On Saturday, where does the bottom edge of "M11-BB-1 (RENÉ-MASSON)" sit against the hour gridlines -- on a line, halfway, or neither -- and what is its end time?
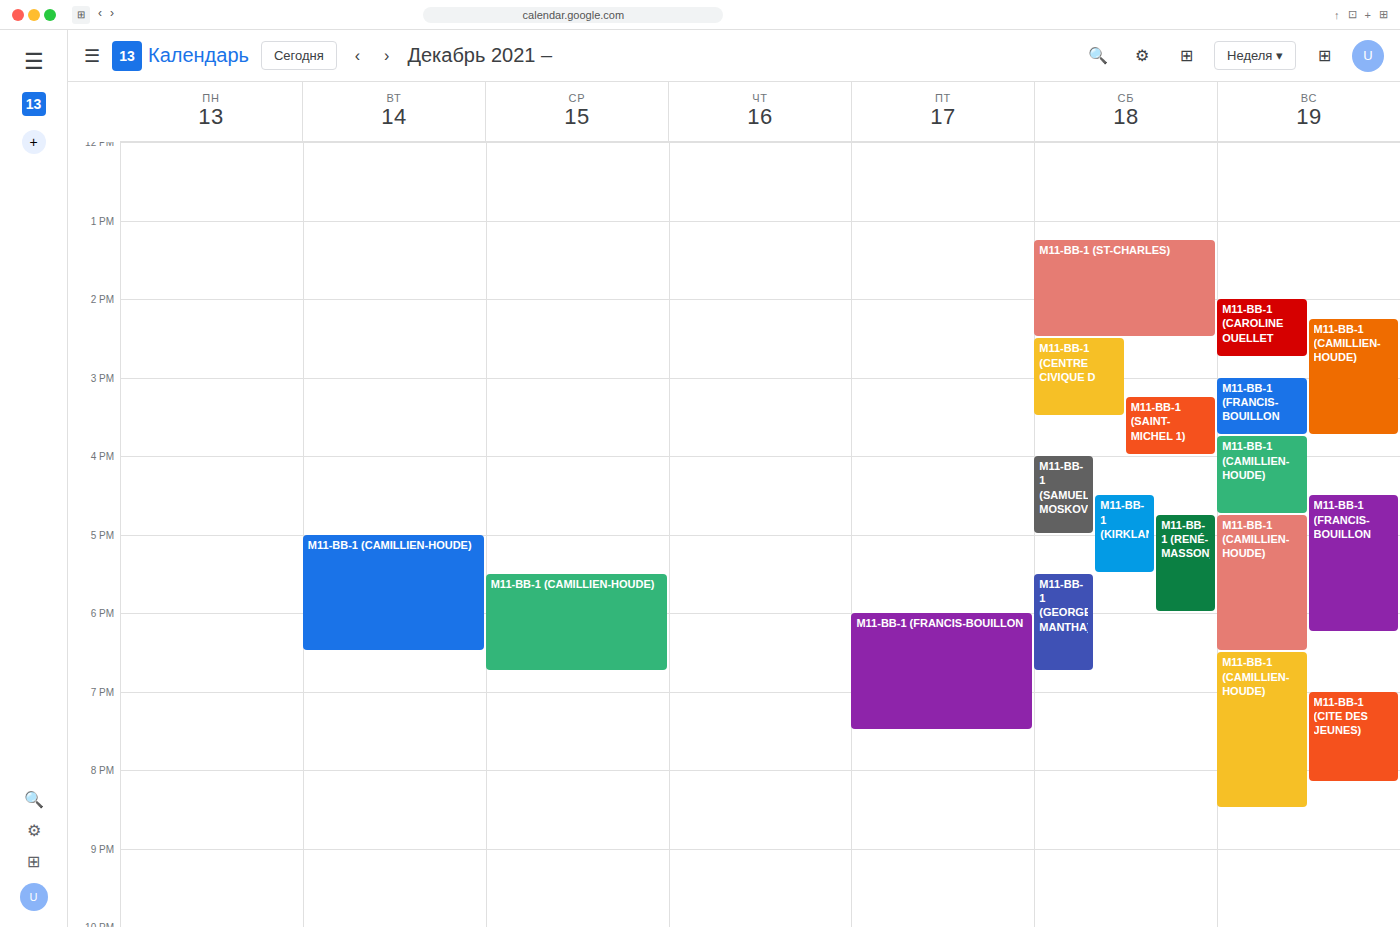
6:00 PM -- exactly on the 6 PM line.